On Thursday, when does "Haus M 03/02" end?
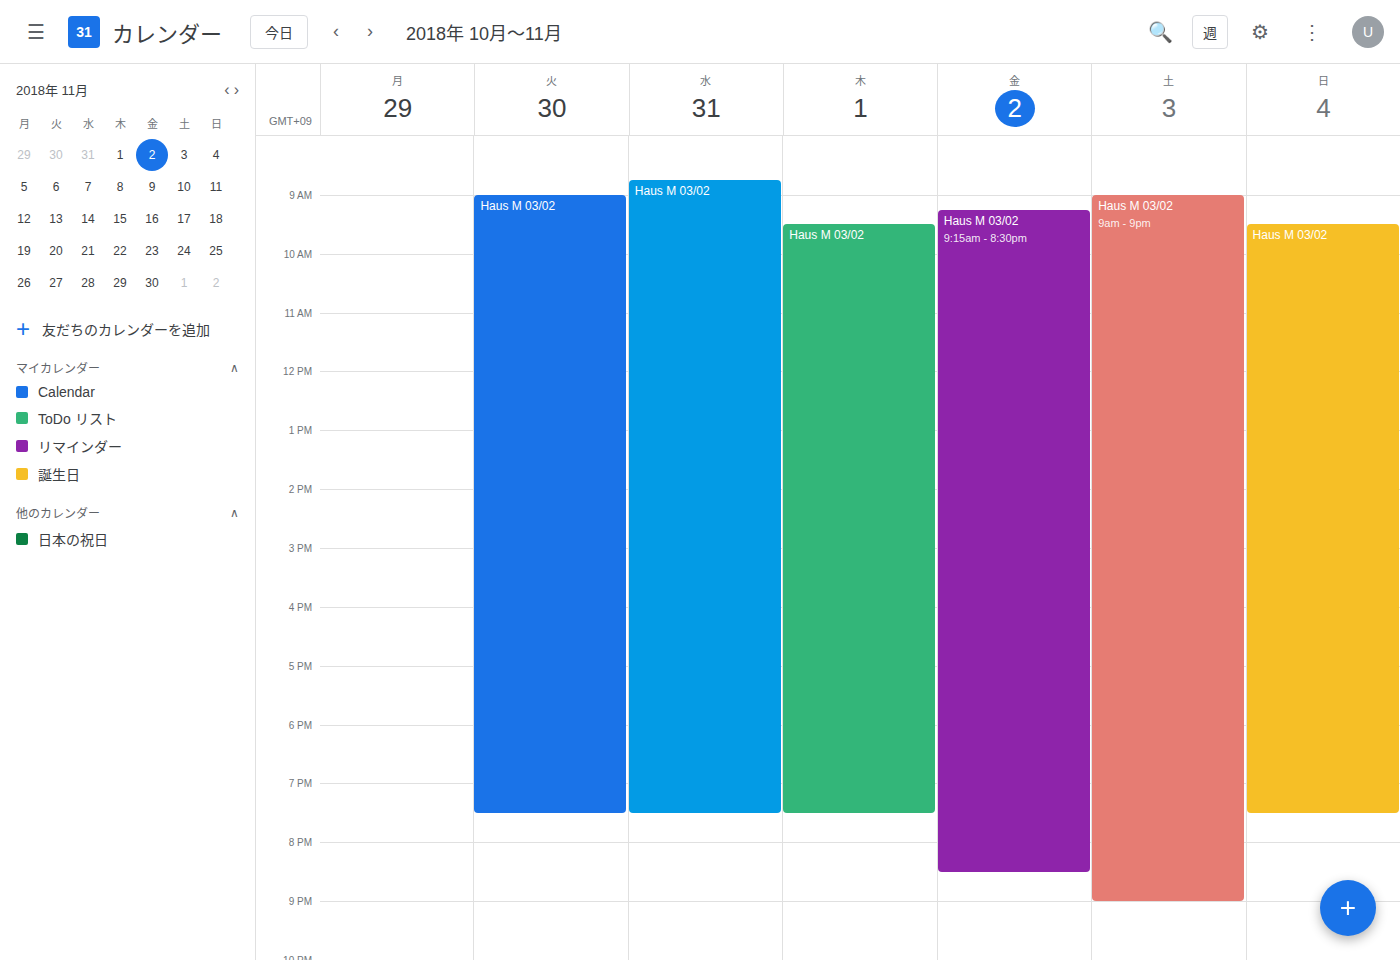
7:30 PM